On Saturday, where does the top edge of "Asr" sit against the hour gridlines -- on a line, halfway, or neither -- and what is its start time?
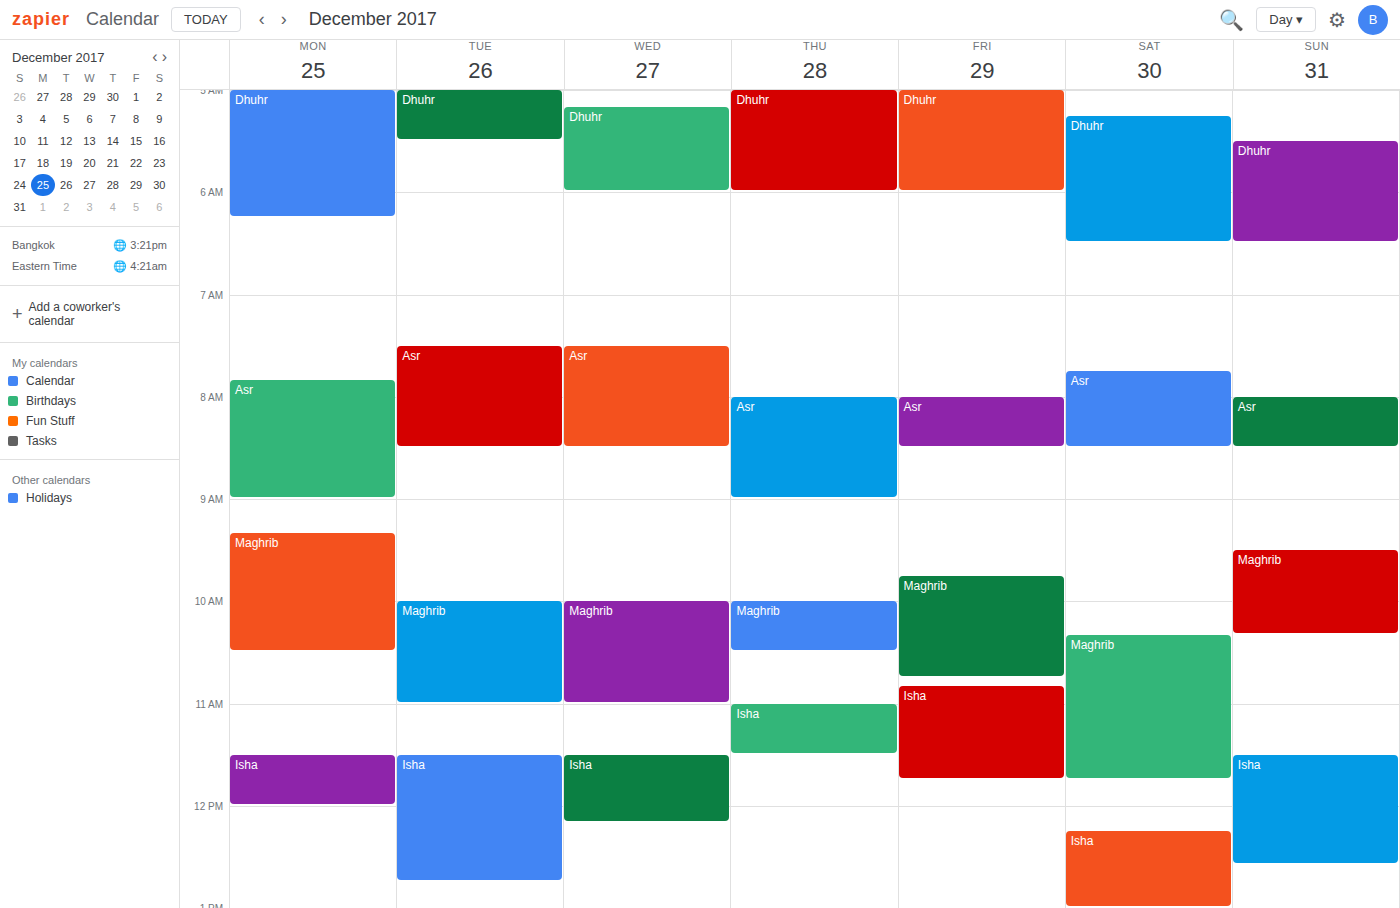
7:45 AM -- neither: three quarters of the way from the 7 AM line to the 8 AM line.